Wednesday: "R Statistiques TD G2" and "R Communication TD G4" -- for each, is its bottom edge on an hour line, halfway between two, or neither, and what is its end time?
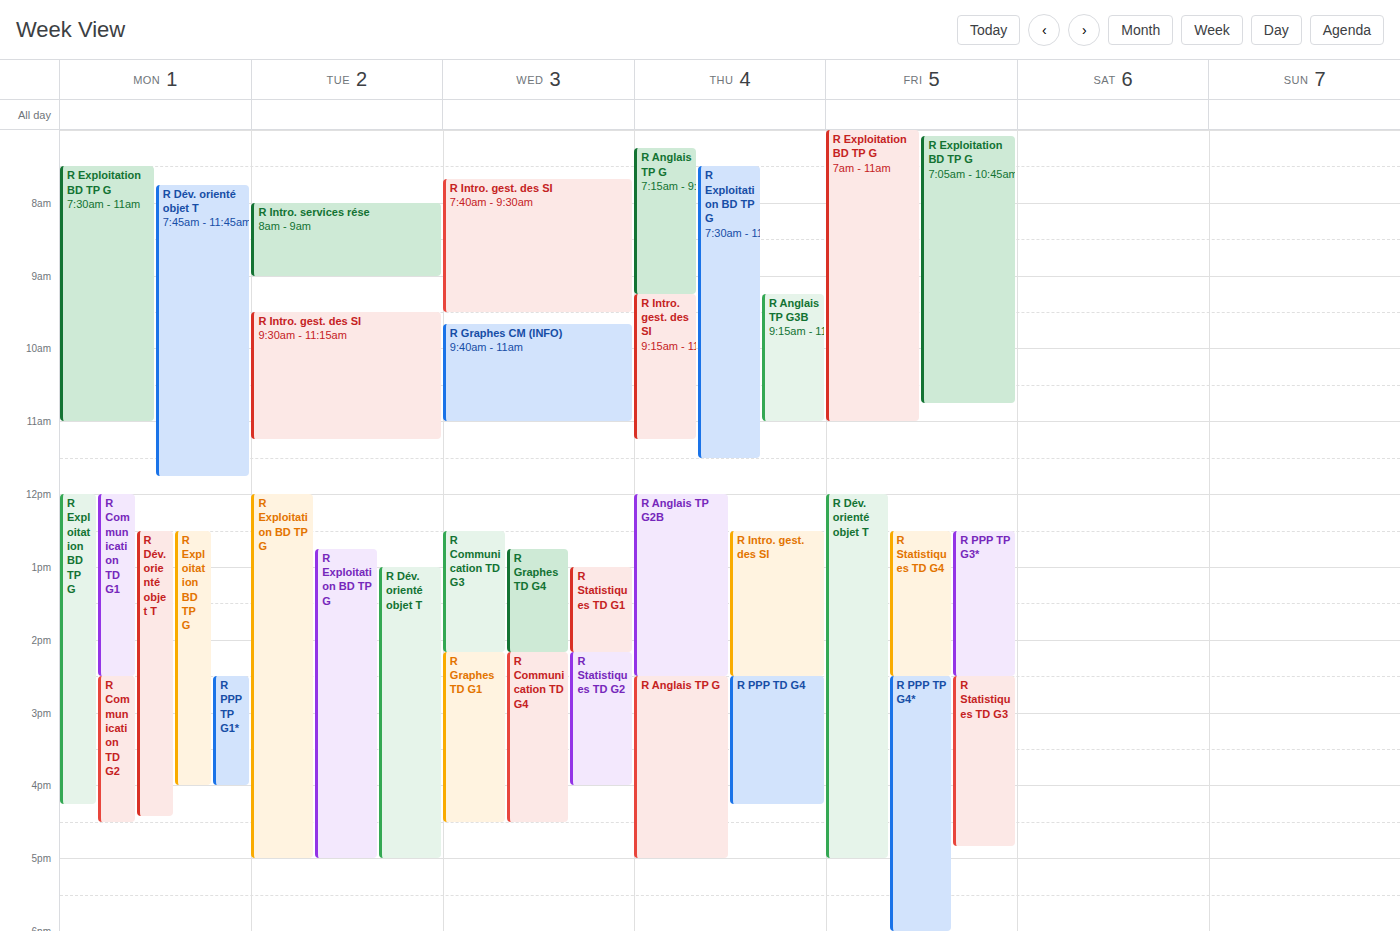
"R Statistiques TD G2": 4:00 PM, exactly on the 4 PM line. "R Communication TD G4": 4:30 PM, halfway between the 4 PM and 5 PM lines.